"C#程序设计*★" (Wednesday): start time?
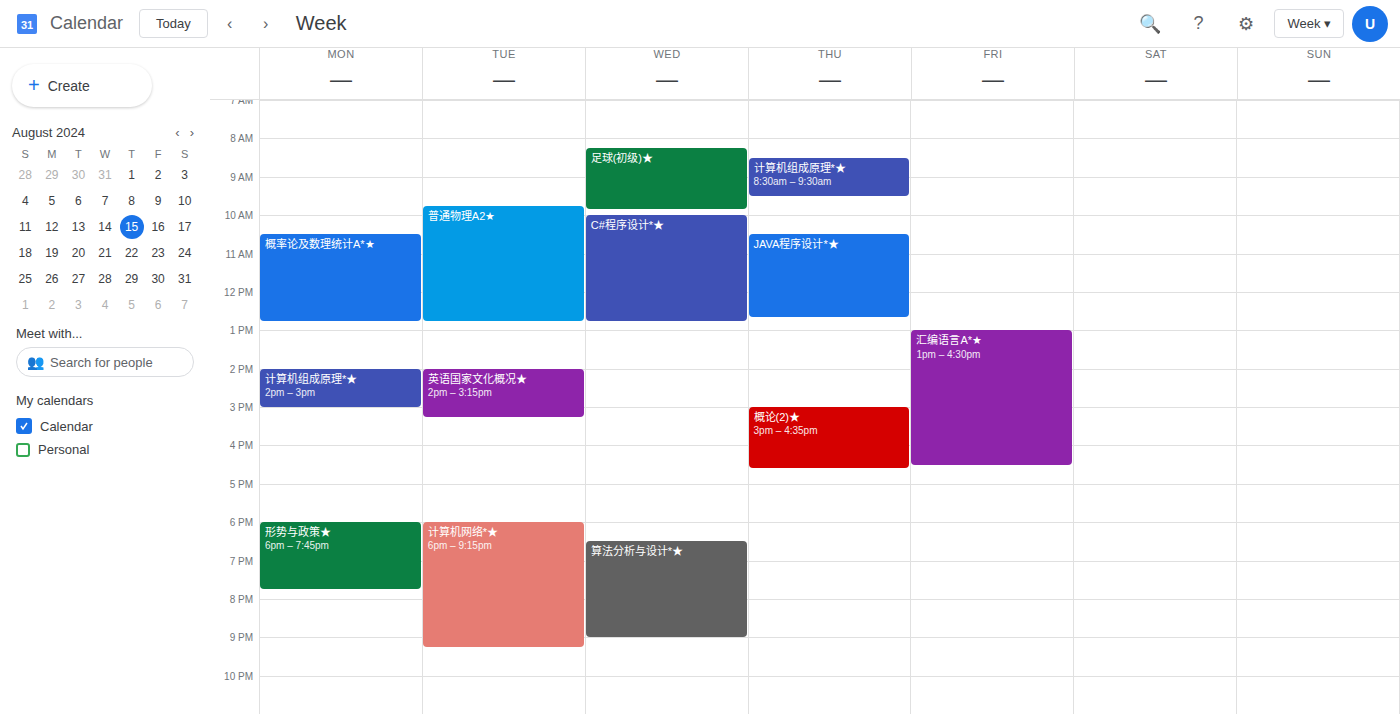
10:00 AM